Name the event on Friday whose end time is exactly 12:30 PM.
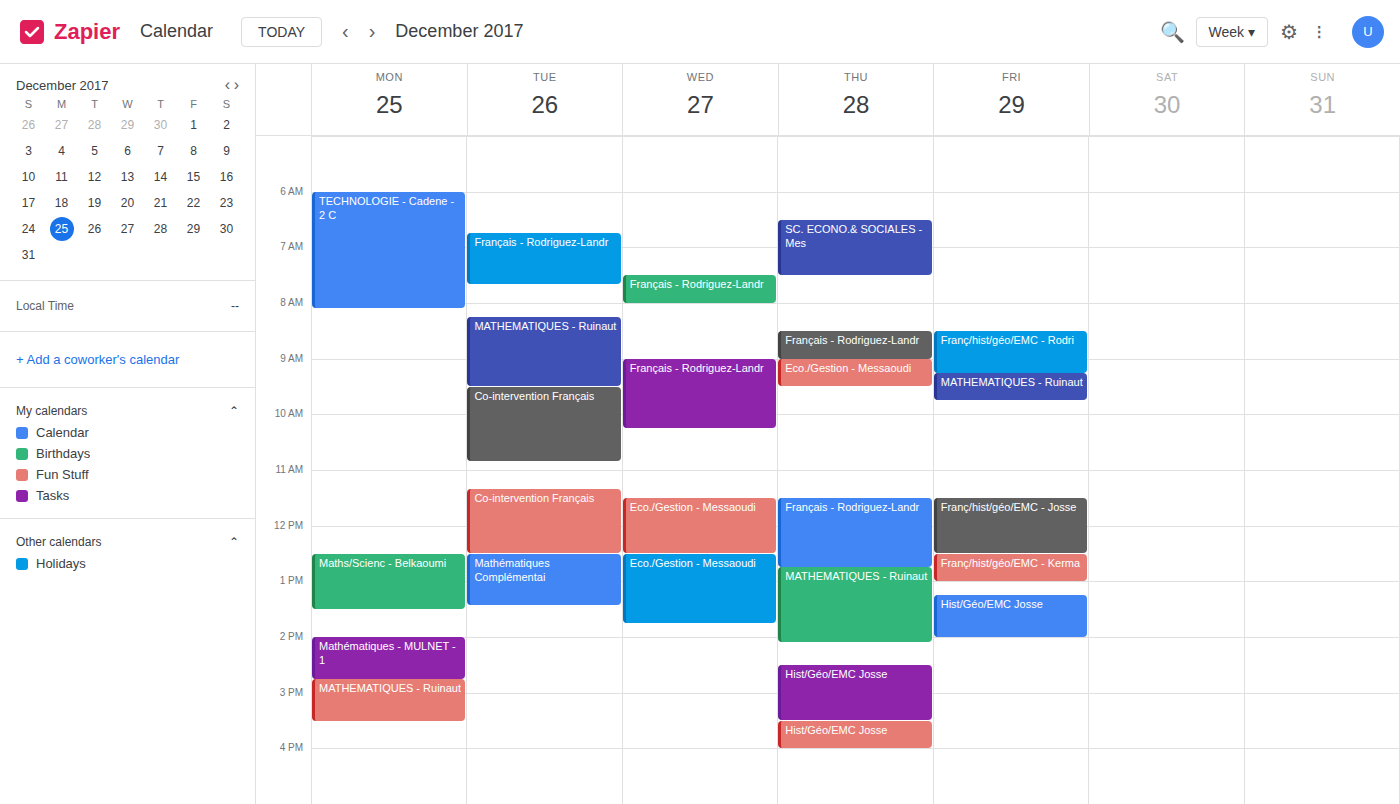
"Franç/hist/géo/EMC - Josse"